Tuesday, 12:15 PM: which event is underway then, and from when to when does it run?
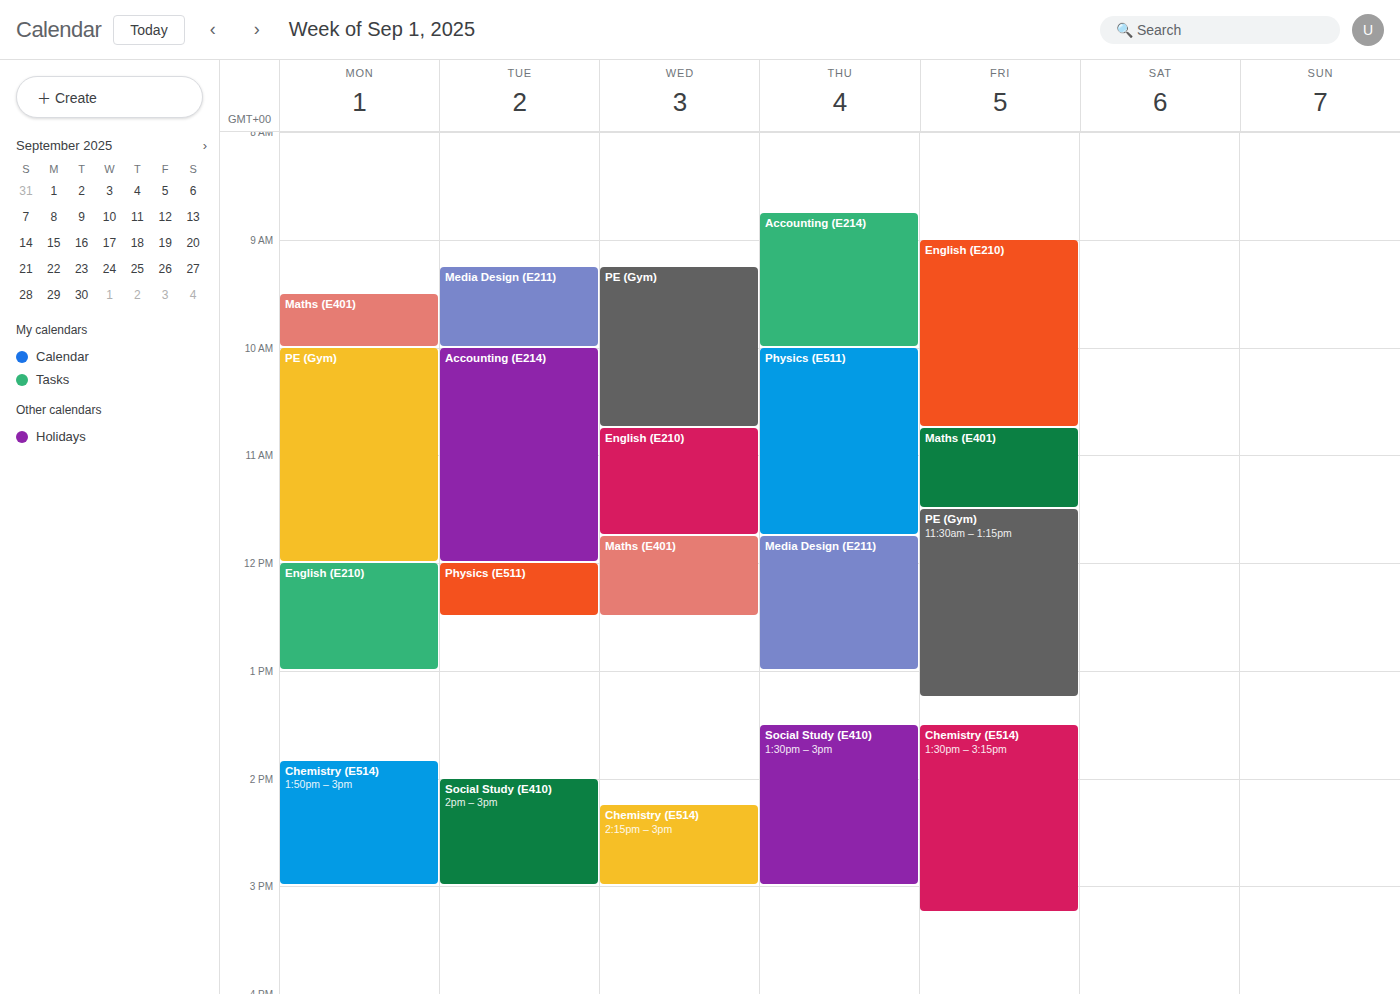
"Physics (E511)", 12:00 PM to 12:30 PM